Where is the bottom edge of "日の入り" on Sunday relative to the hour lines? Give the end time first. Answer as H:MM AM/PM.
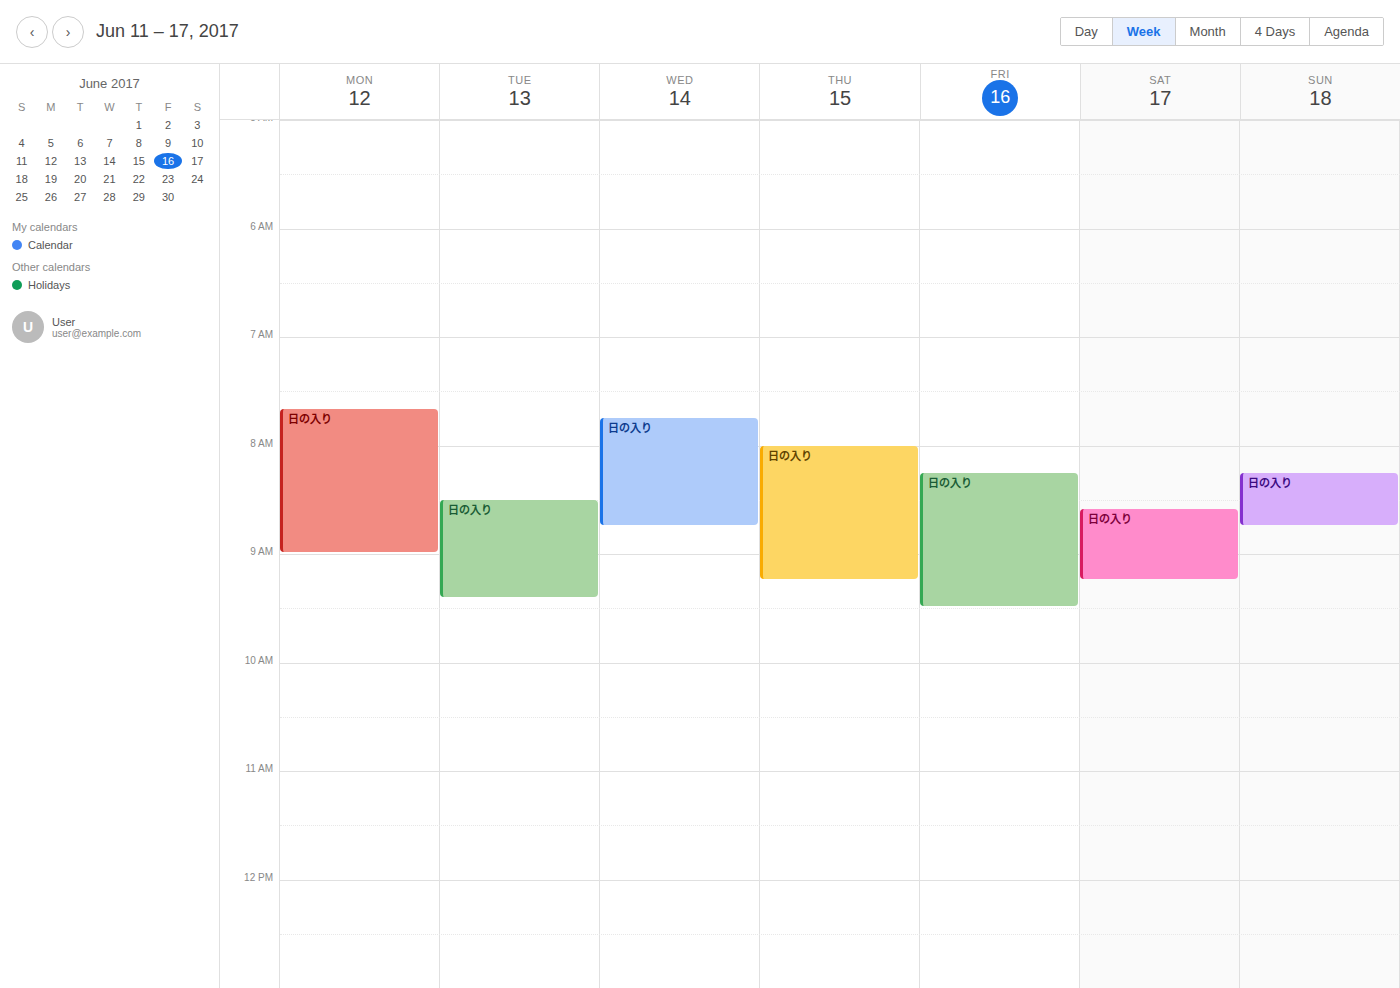
8:45 AM -- neither: three quarters of the way from the 8 AM line to the 9 AM line.